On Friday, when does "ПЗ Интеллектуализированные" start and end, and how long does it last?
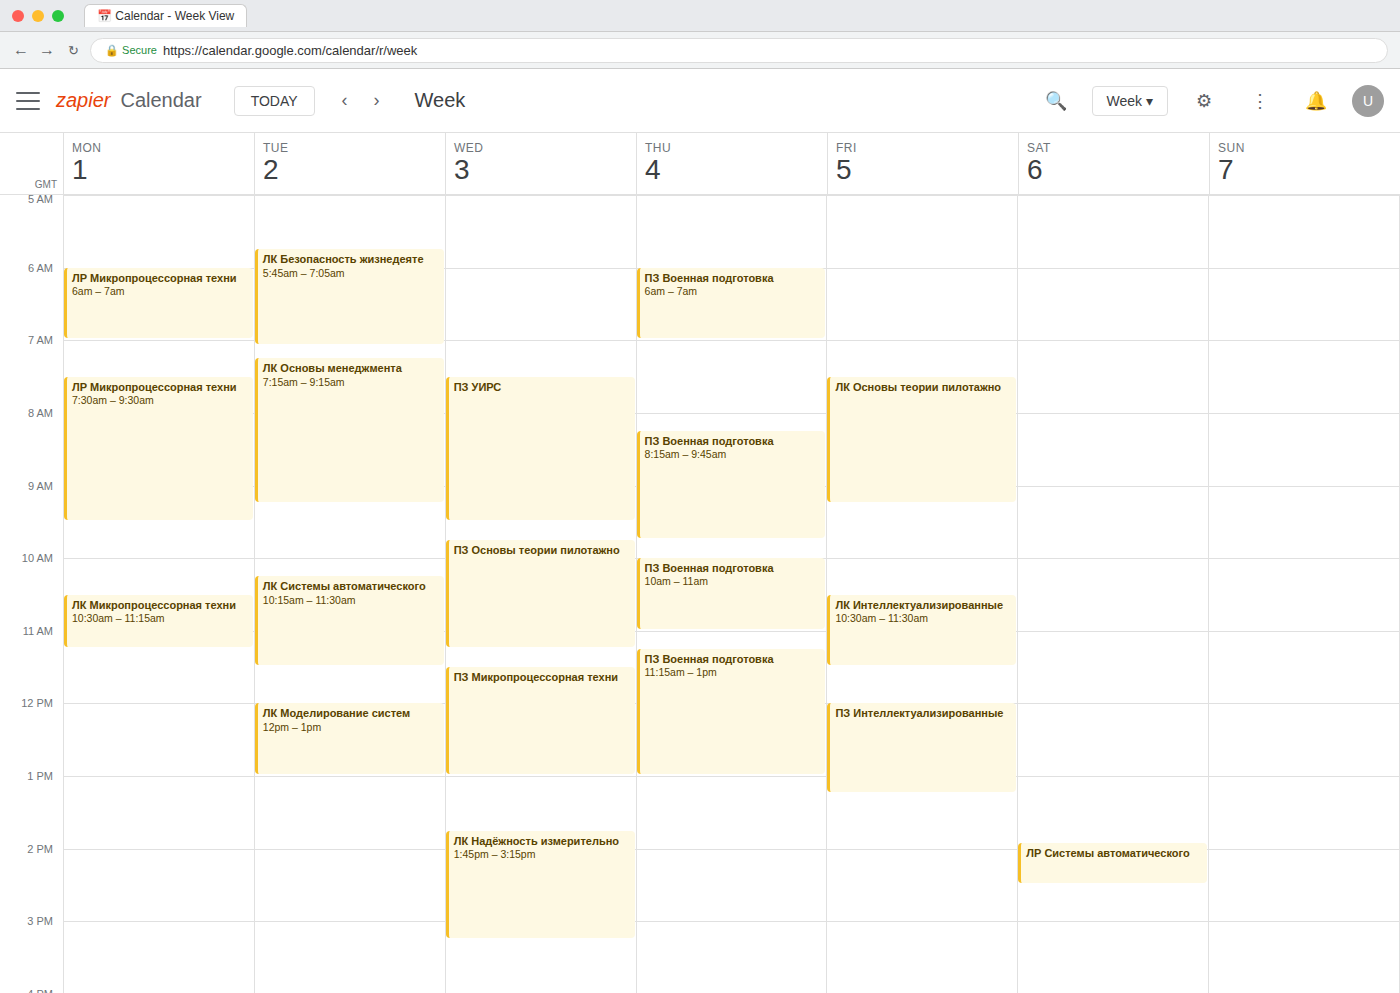
12:00 PM to 1:15 PM, 1 hour 15 minutes